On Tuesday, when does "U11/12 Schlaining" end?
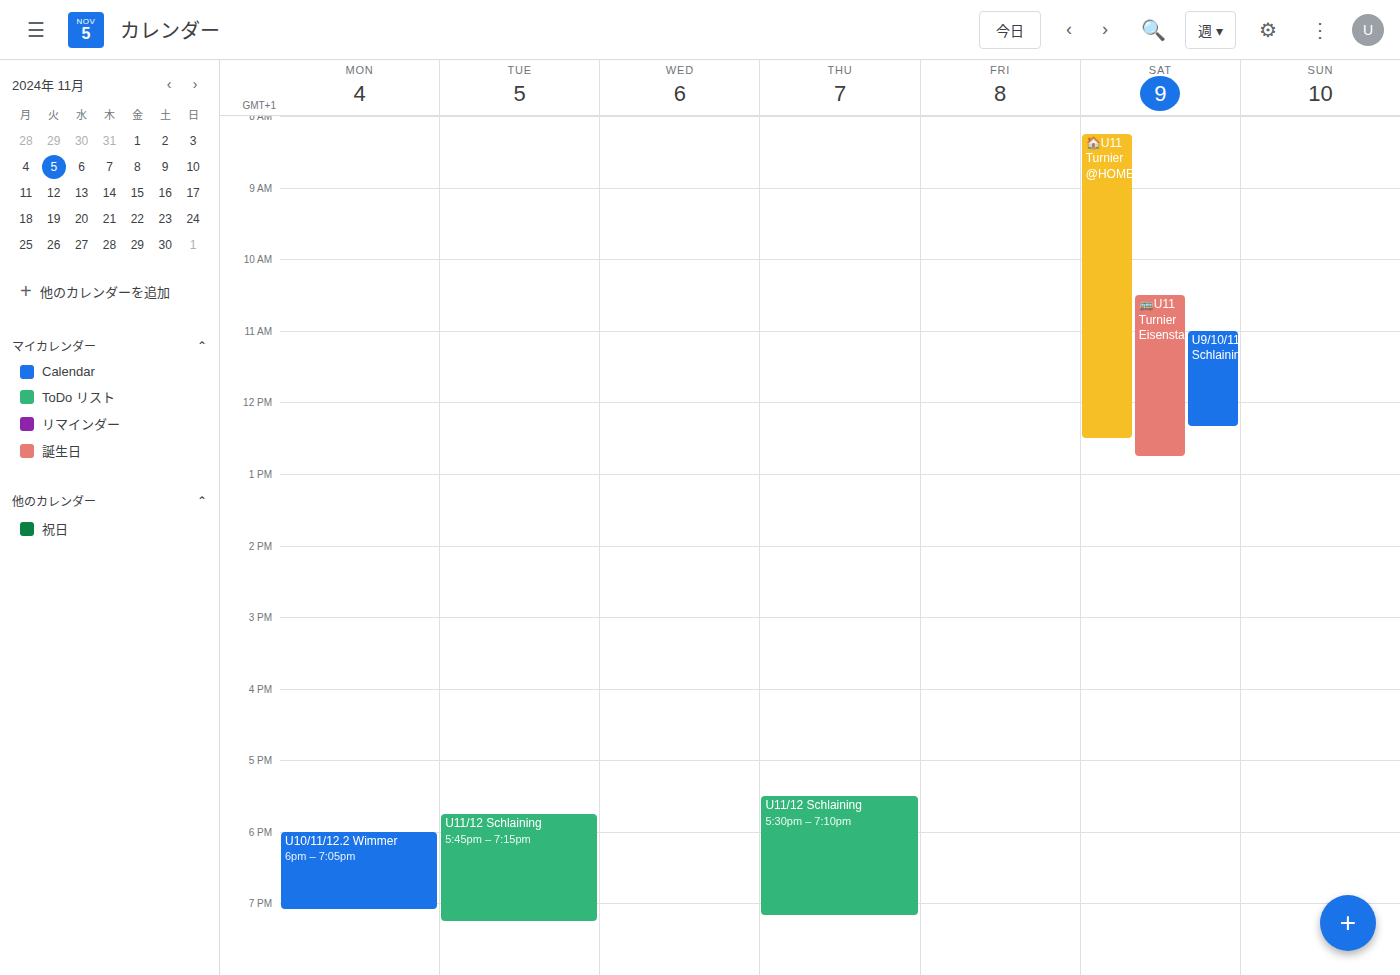
19:15